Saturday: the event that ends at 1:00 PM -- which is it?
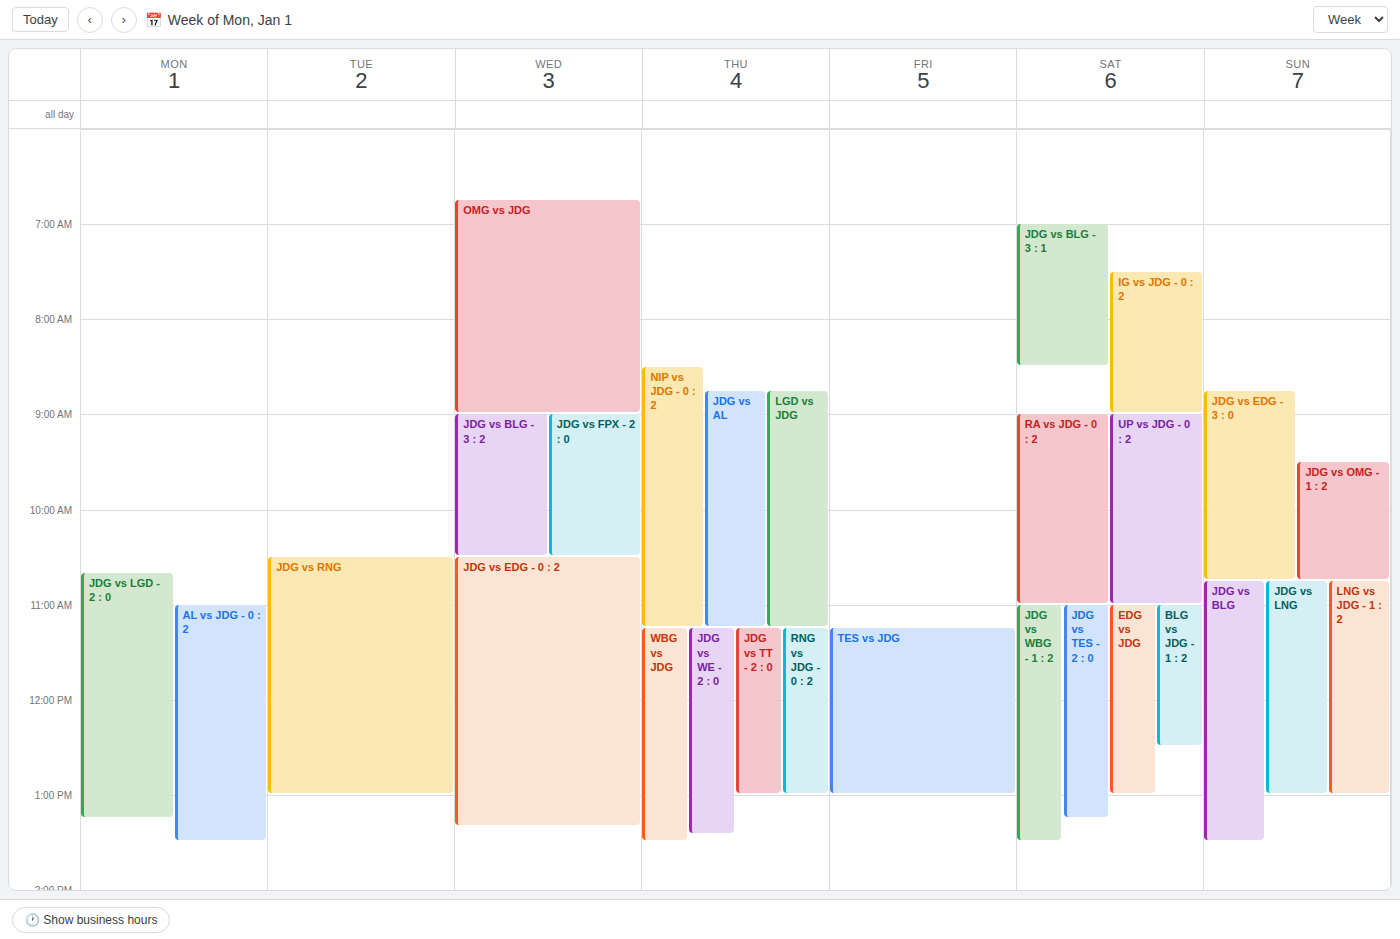
"EDG vs JDG"